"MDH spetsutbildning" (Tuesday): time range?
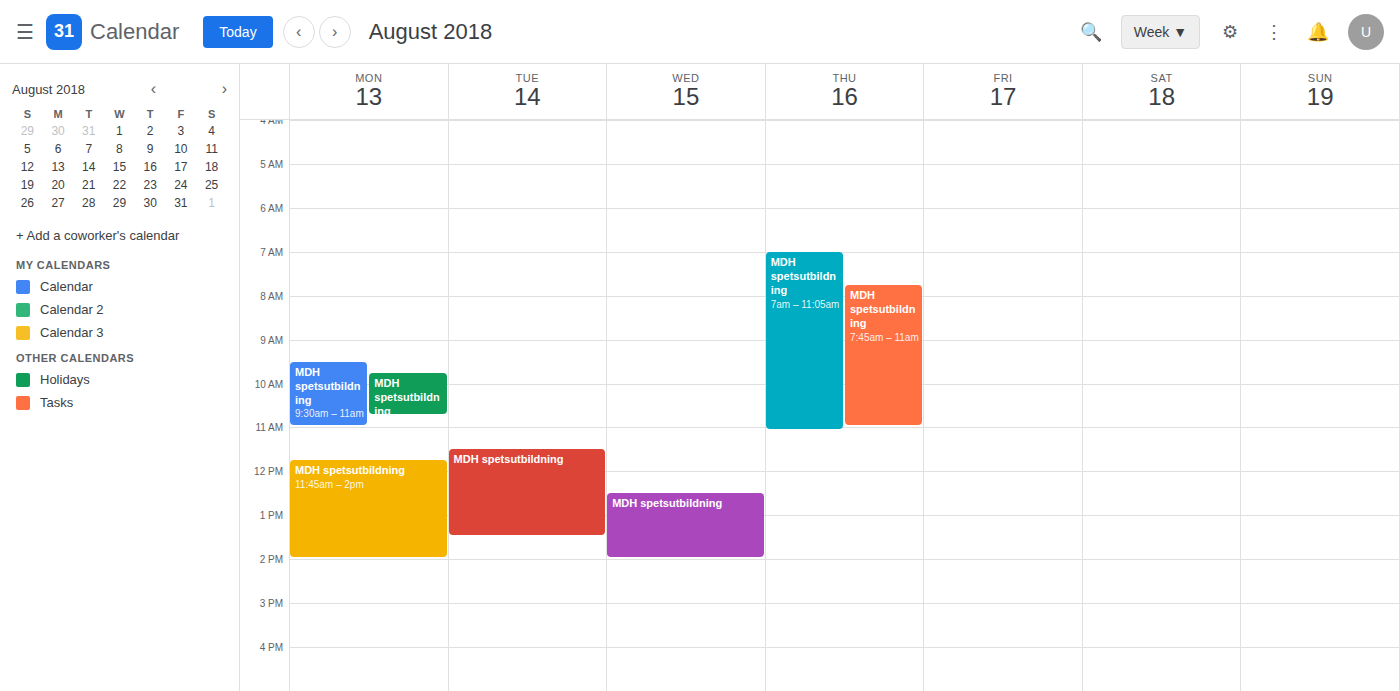
11:30 AM to 1:30 PM